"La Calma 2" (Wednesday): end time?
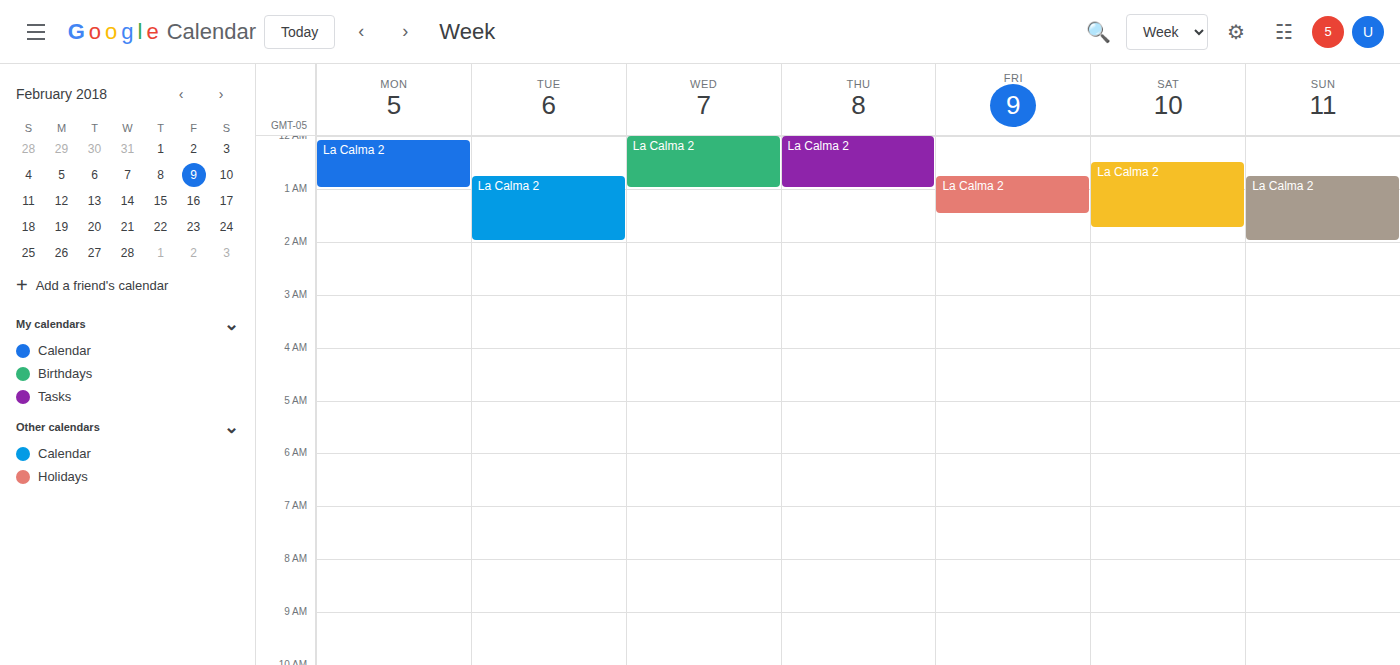
1:00 AM